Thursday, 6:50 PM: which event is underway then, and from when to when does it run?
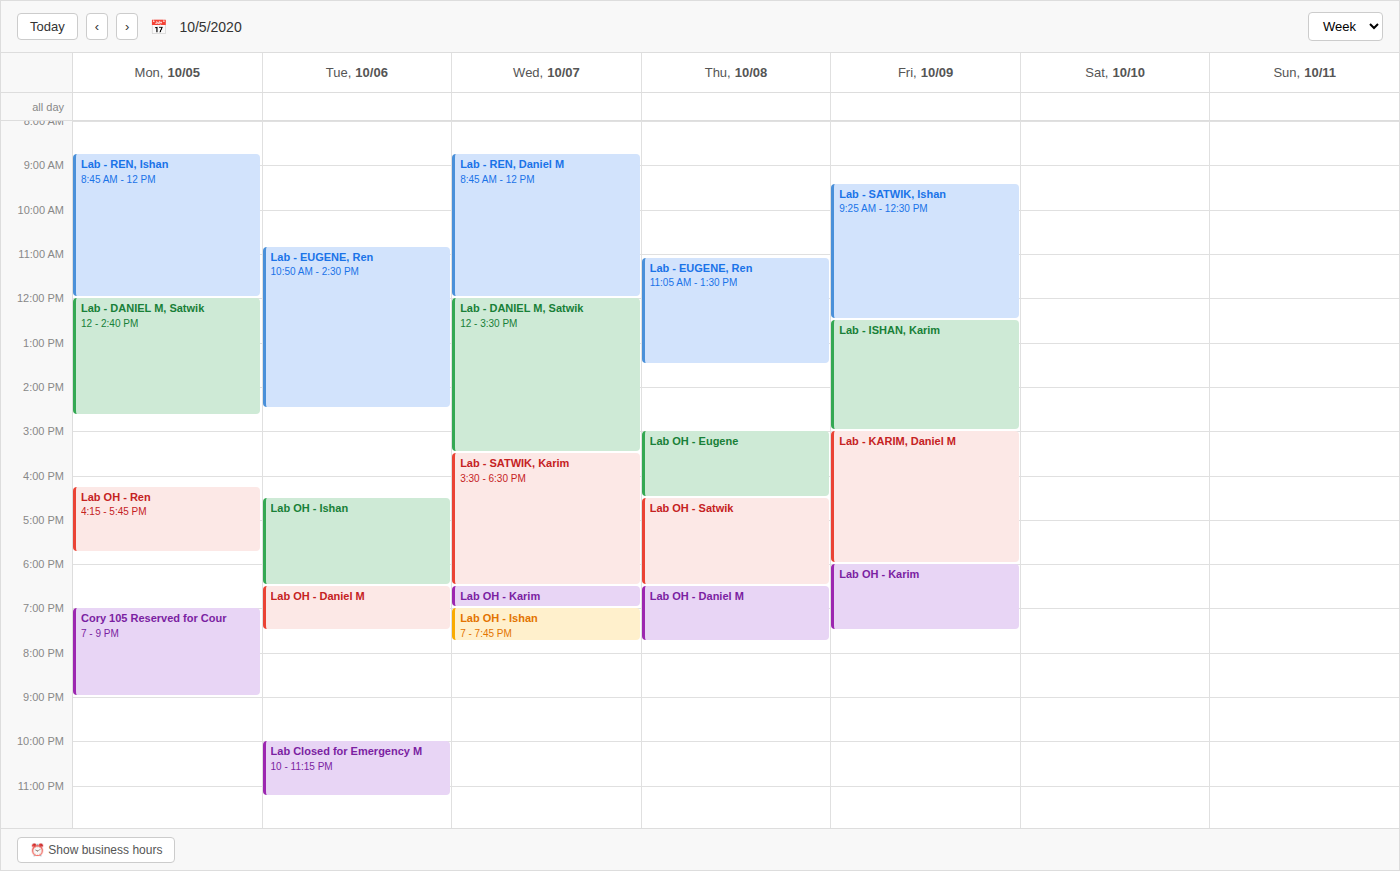
"Lab OH - Daniel M", 6:30 PM to 7:45 PM